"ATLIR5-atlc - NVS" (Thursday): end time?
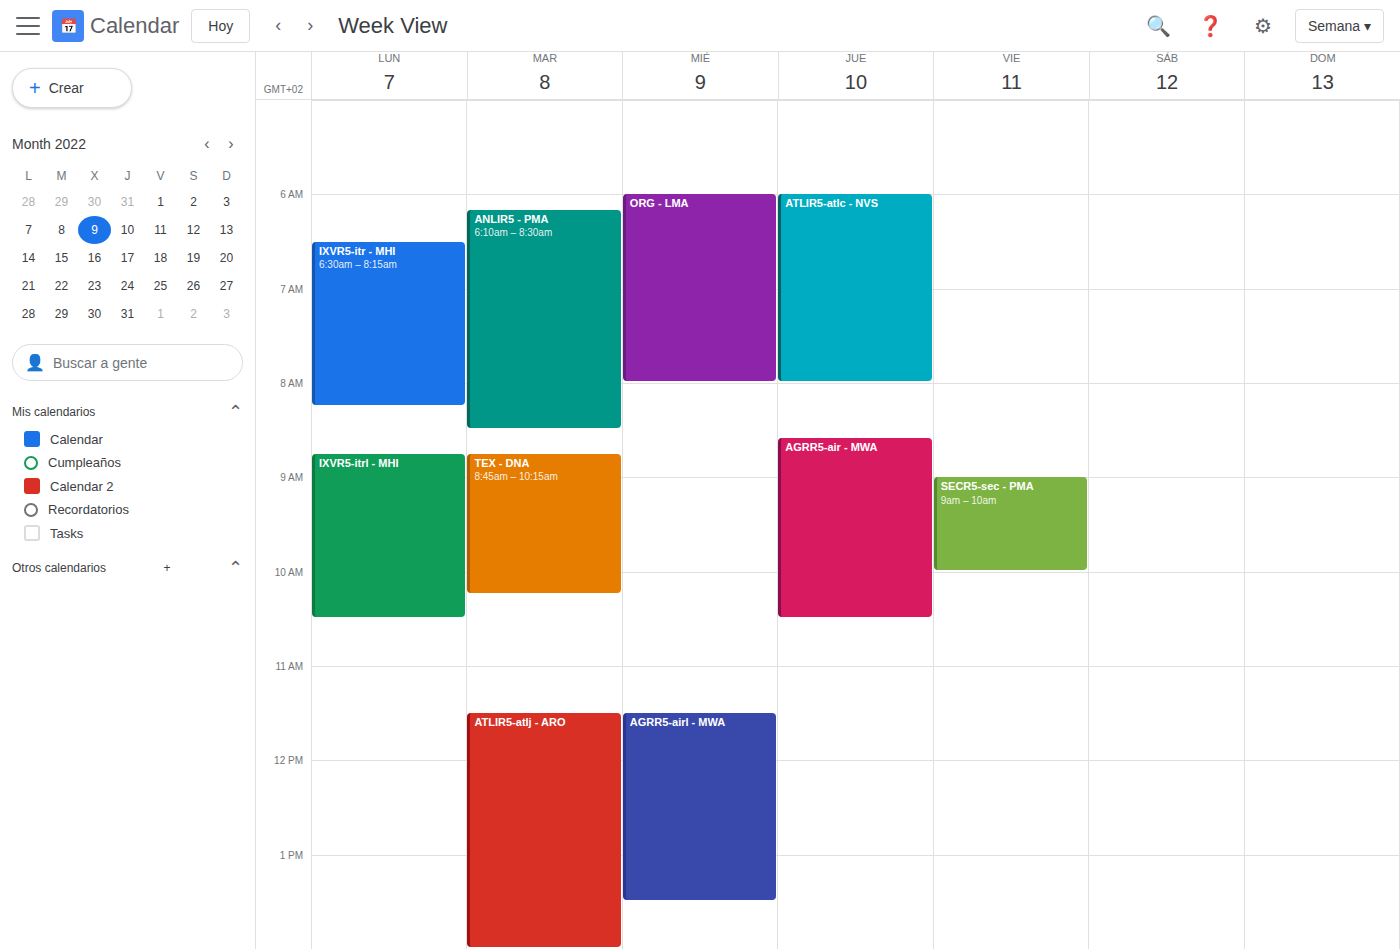
08:00